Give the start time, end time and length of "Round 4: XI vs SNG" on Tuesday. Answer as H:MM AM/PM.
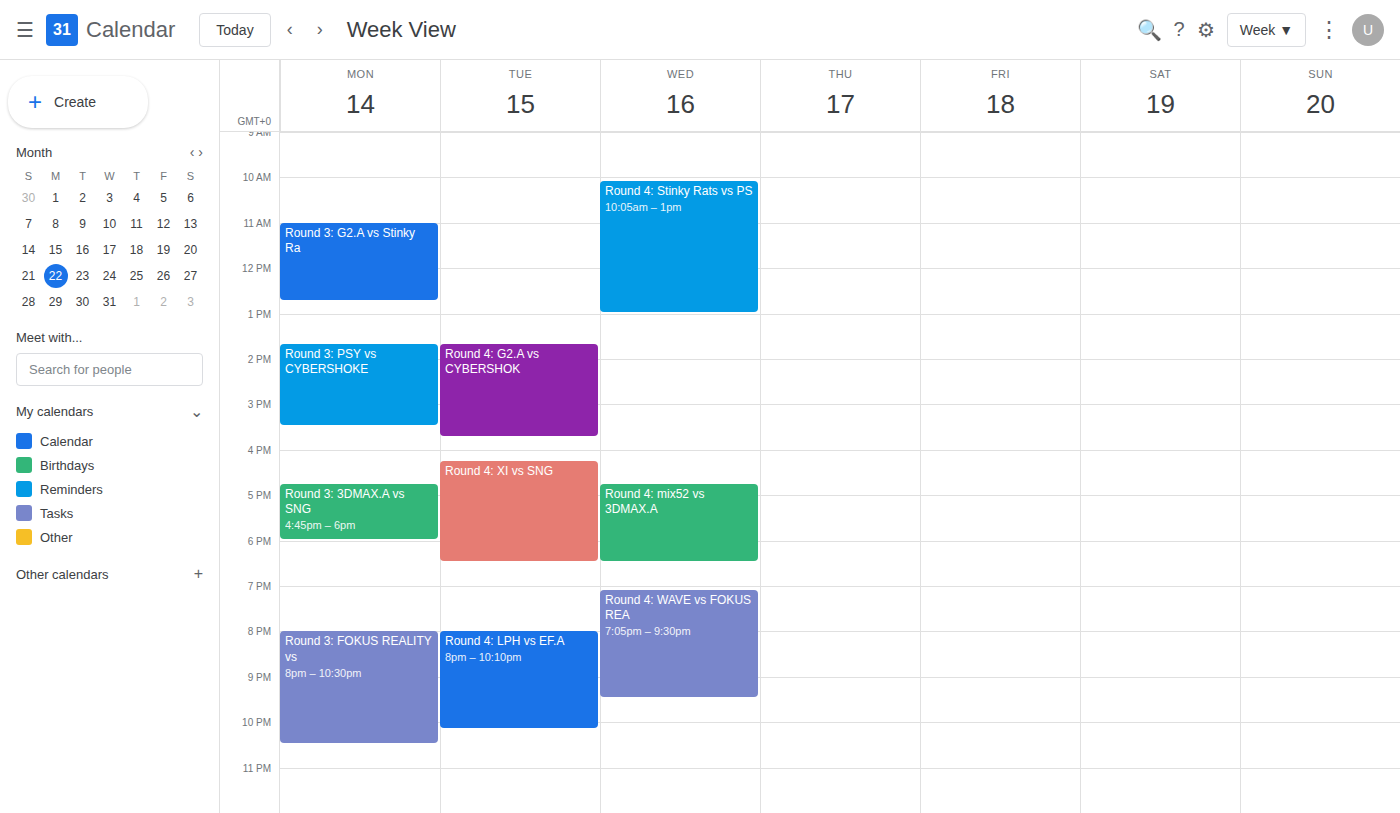
4:15 PM to 6:30 PM, 2 hours 15 minutes